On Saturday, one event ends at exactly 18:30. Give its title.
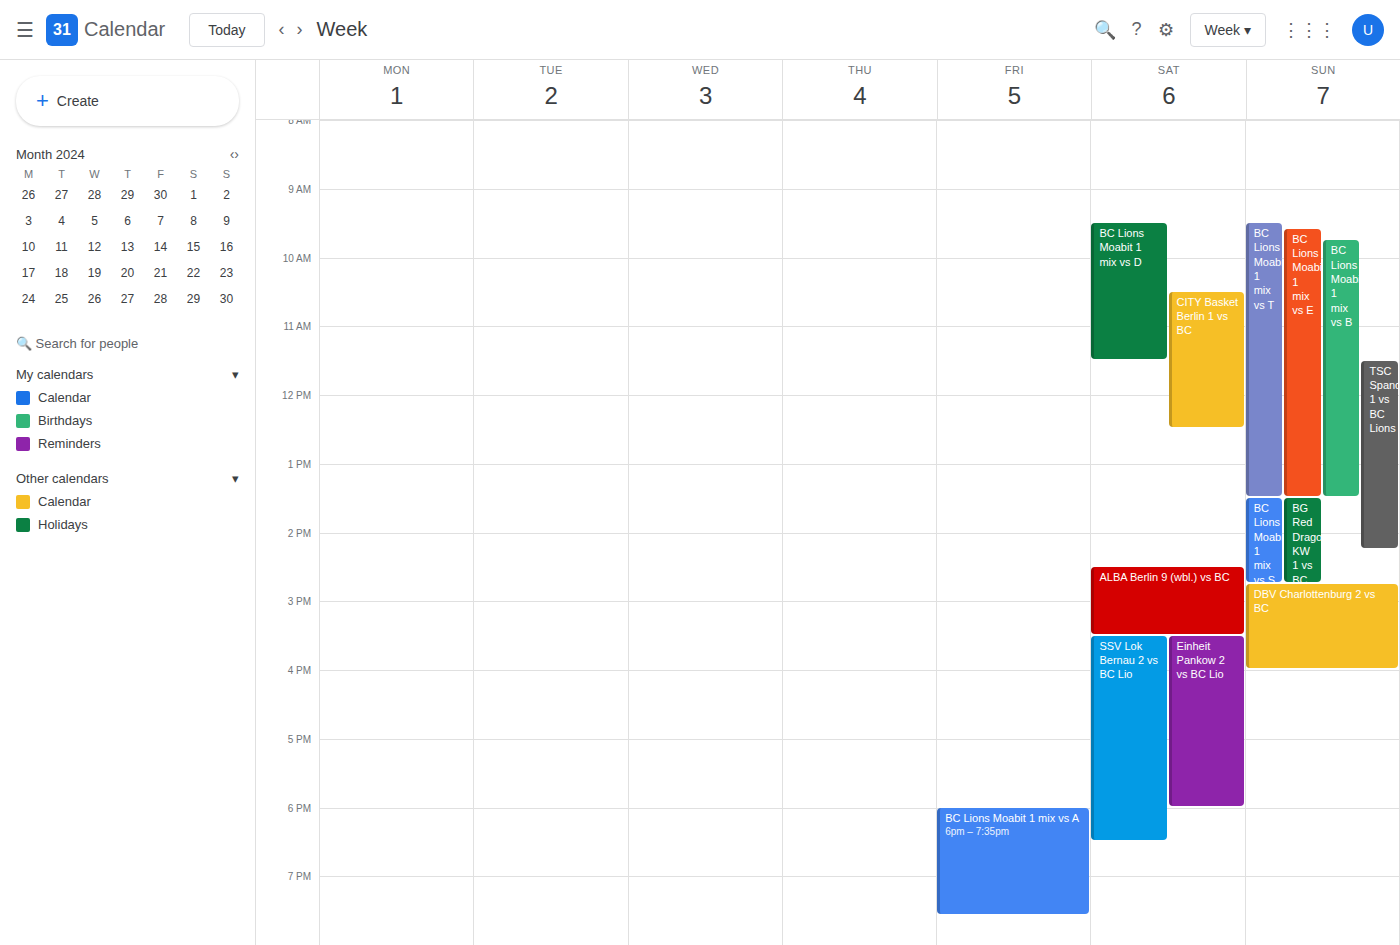
"SSV Lok Bernau 2 vs BC Lio"